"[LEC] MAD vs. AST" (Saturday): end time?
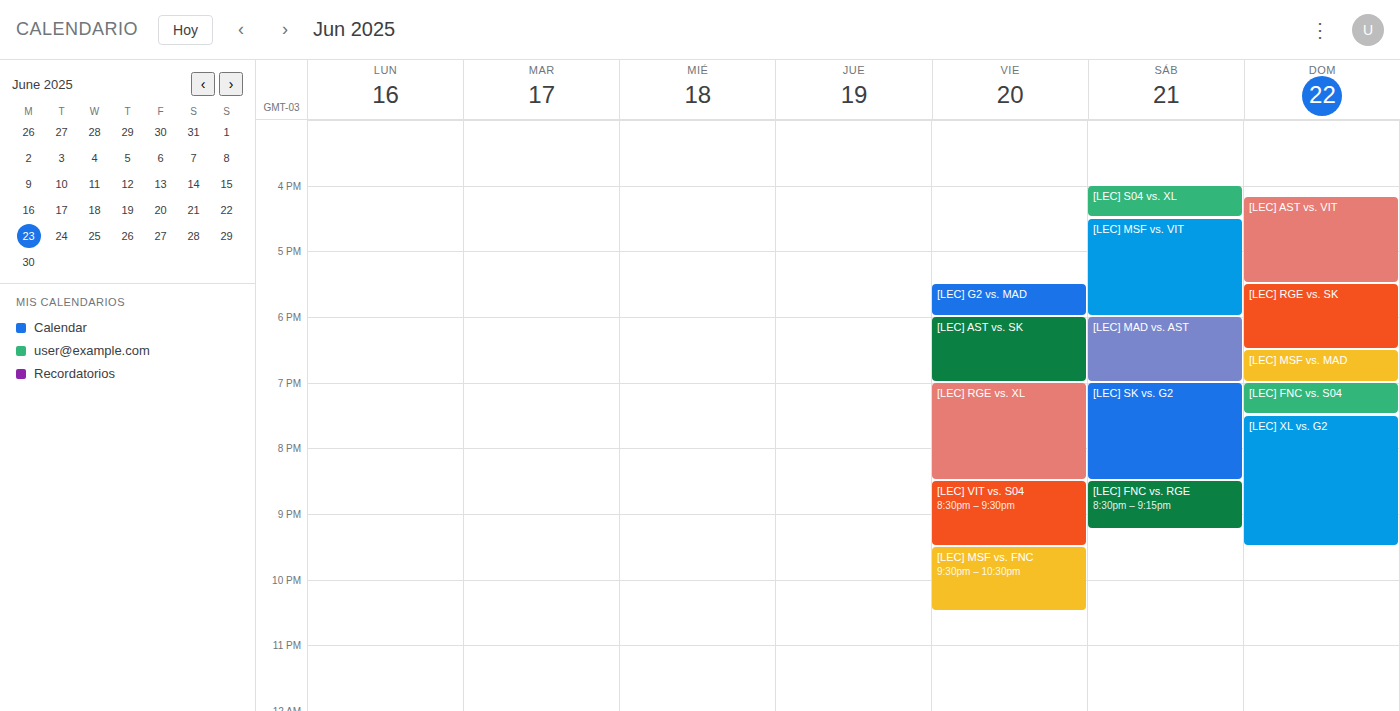
7:00 PM